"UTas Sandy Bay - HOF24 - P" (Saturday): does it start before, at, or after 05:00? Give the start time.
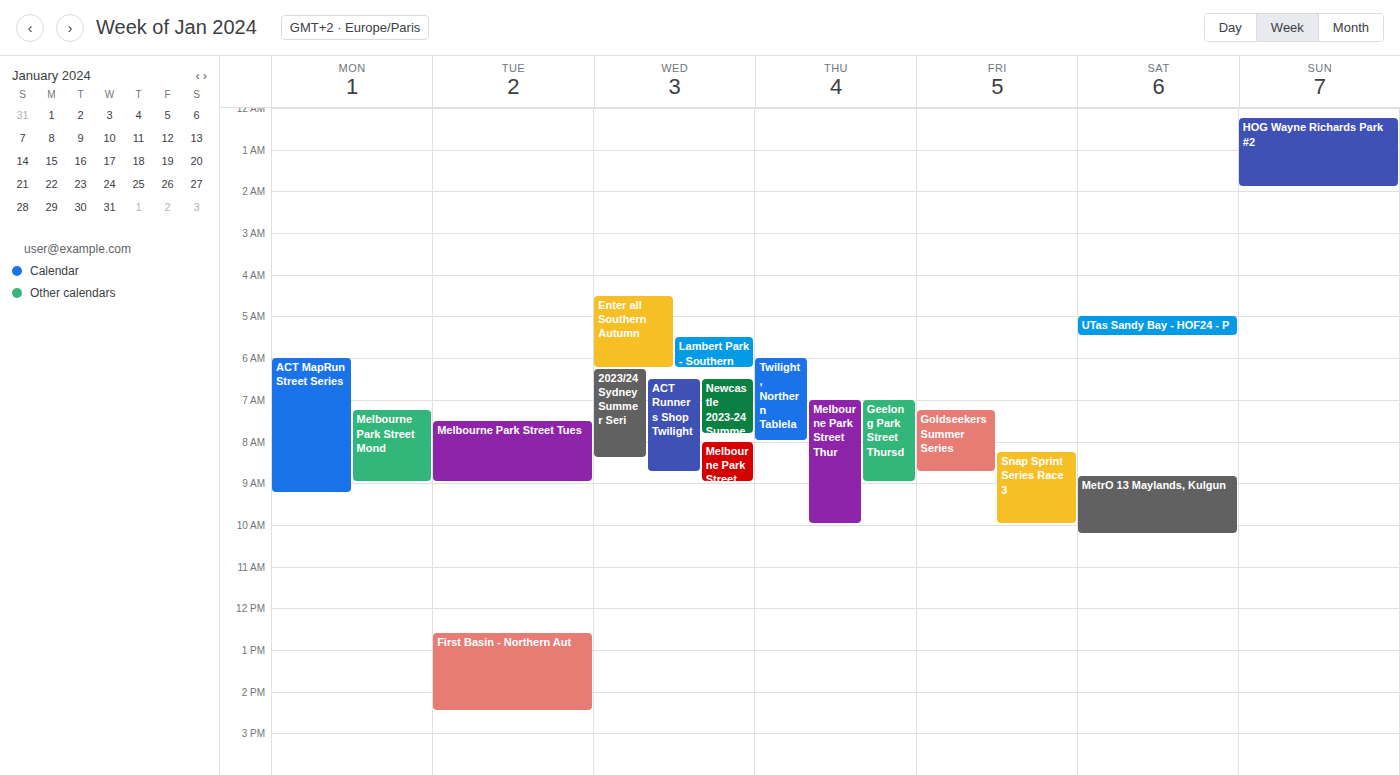
05:00 -- exactly at 05:00, on the 05:00 line.